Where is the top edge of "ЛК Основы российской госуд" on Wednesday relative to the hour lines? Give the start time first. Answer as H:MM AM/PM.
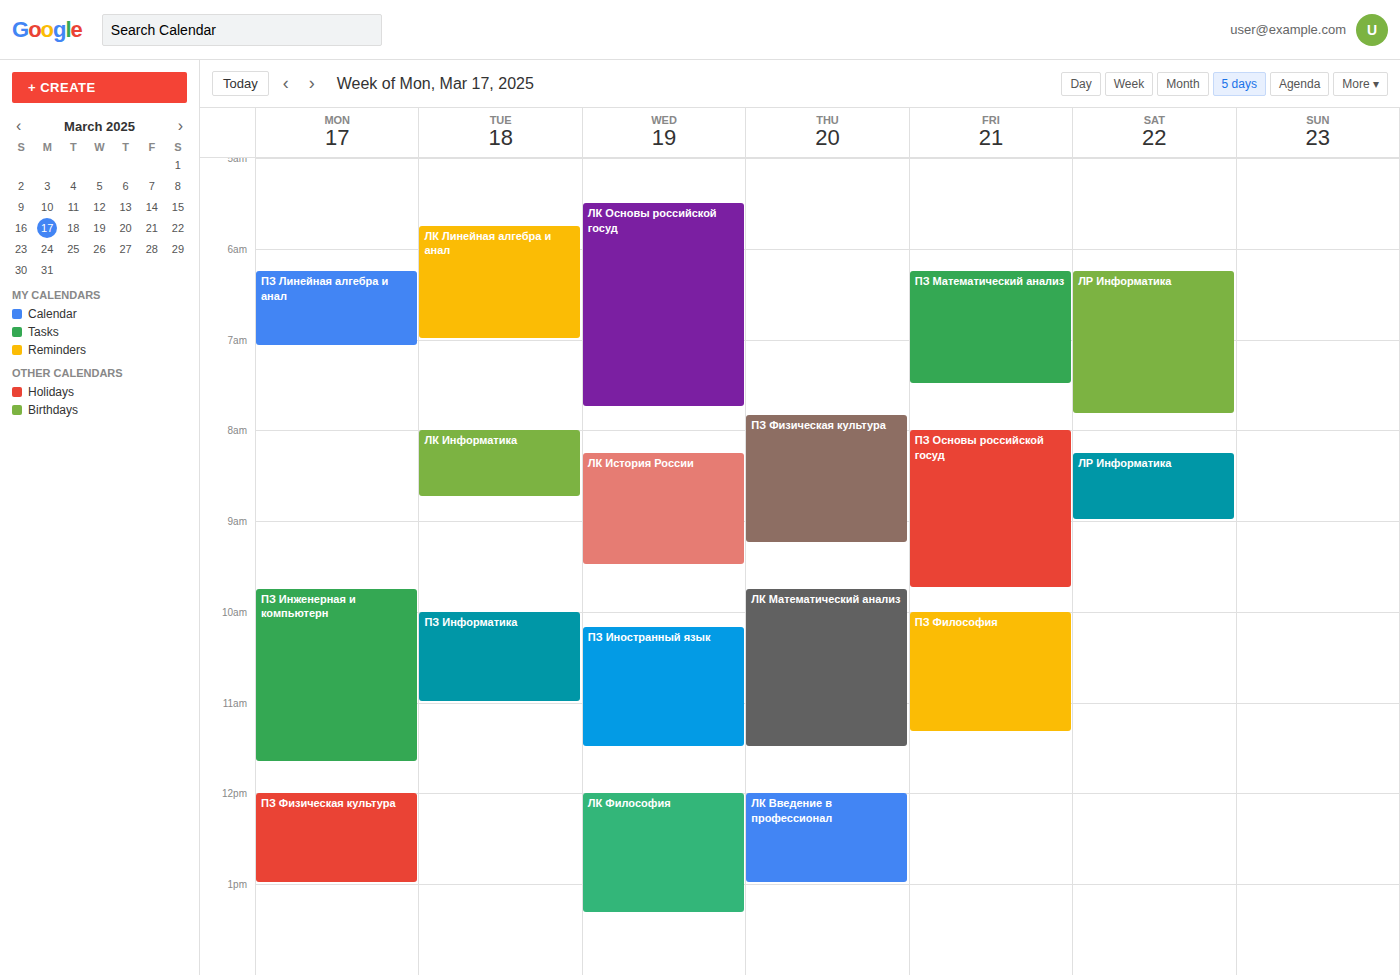
5:30 AM -- halfway between the 5 AM and 6 AM lines.